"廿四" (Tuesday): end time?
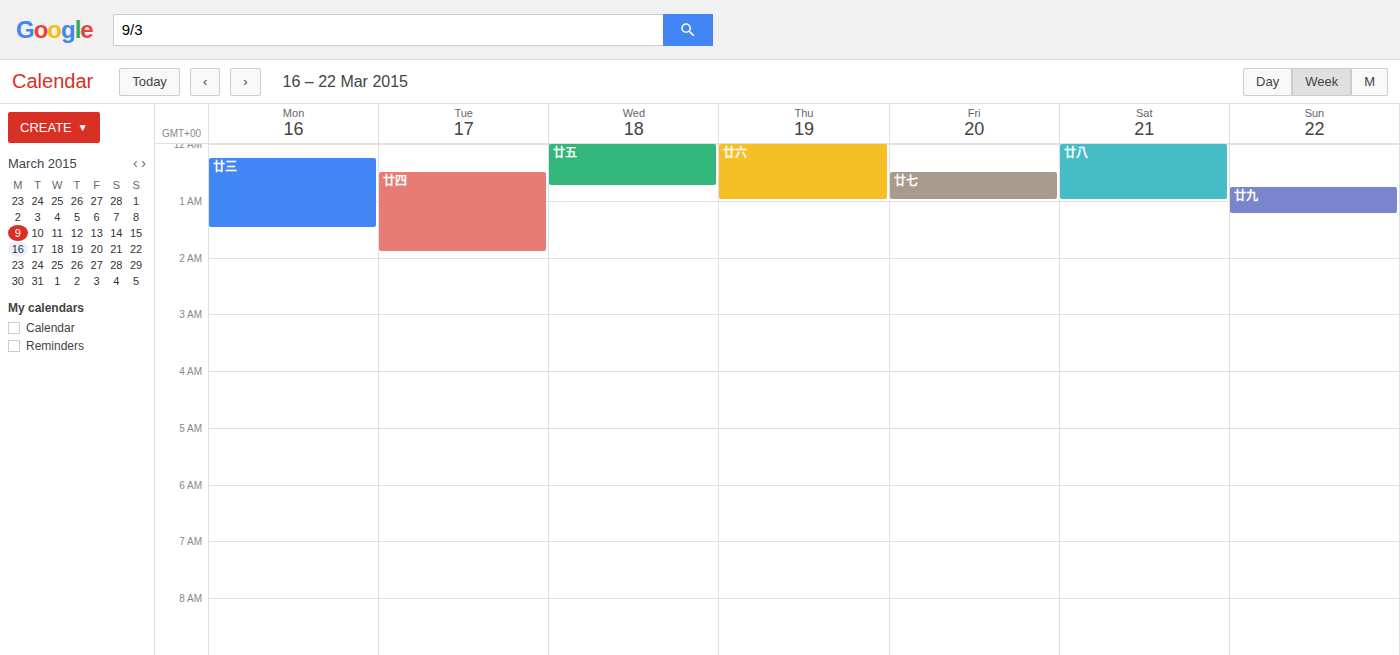
1:55 AM